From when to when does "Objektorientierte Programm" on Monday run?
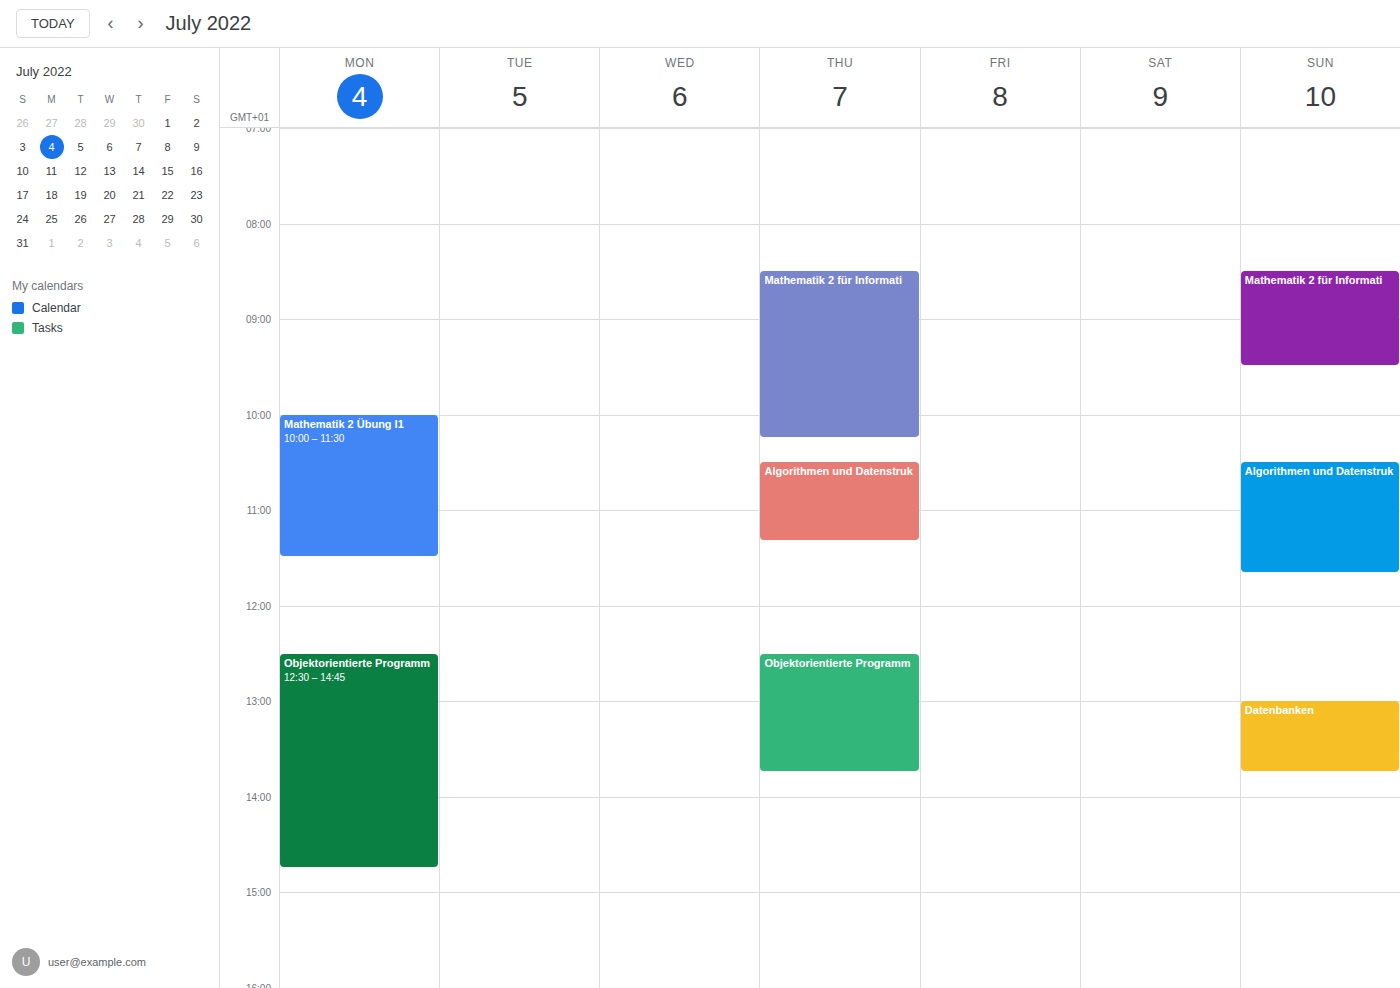
12:30 to 14:45